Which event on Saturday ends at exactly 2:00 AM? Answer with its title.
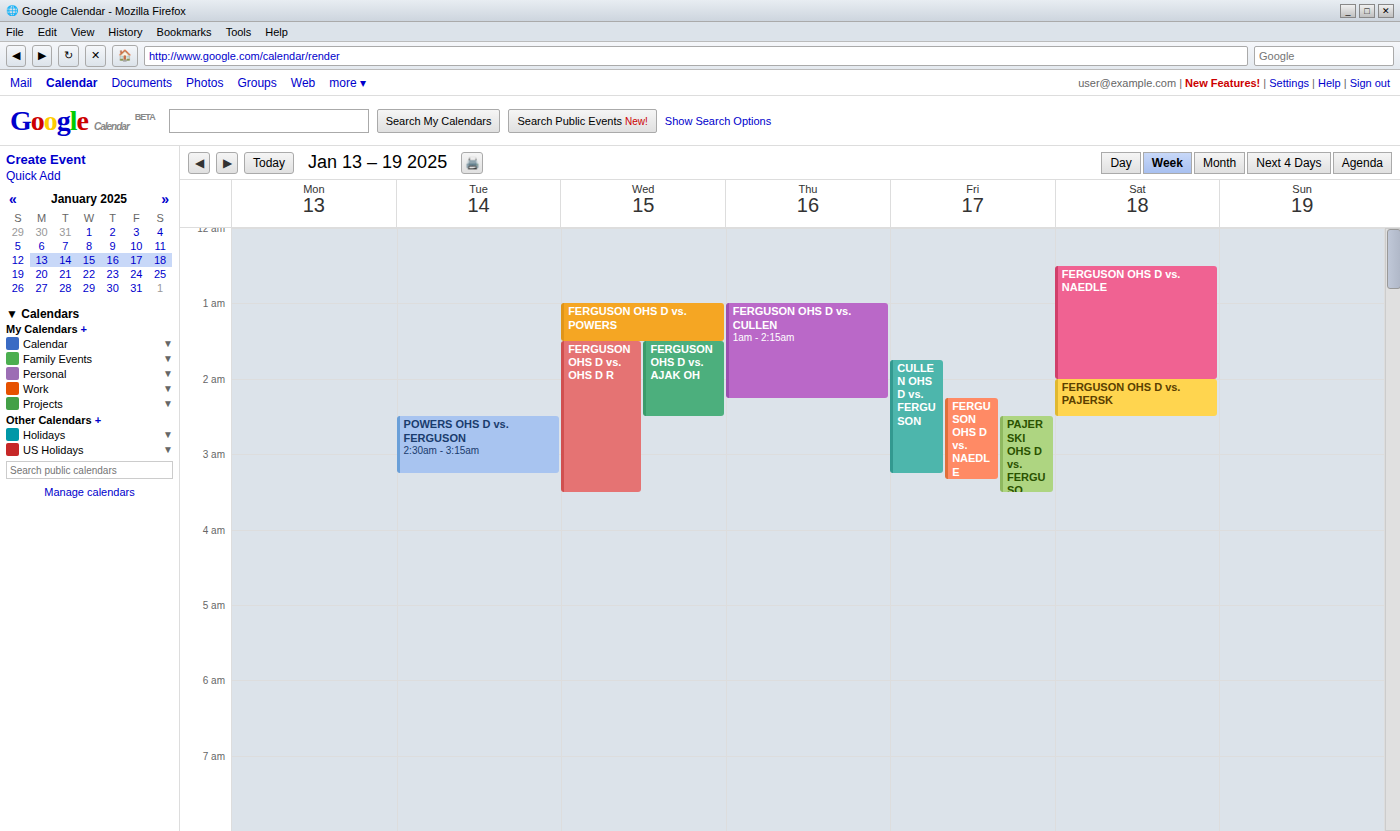
"FERGUSON OHS D vs. NAEDLE"